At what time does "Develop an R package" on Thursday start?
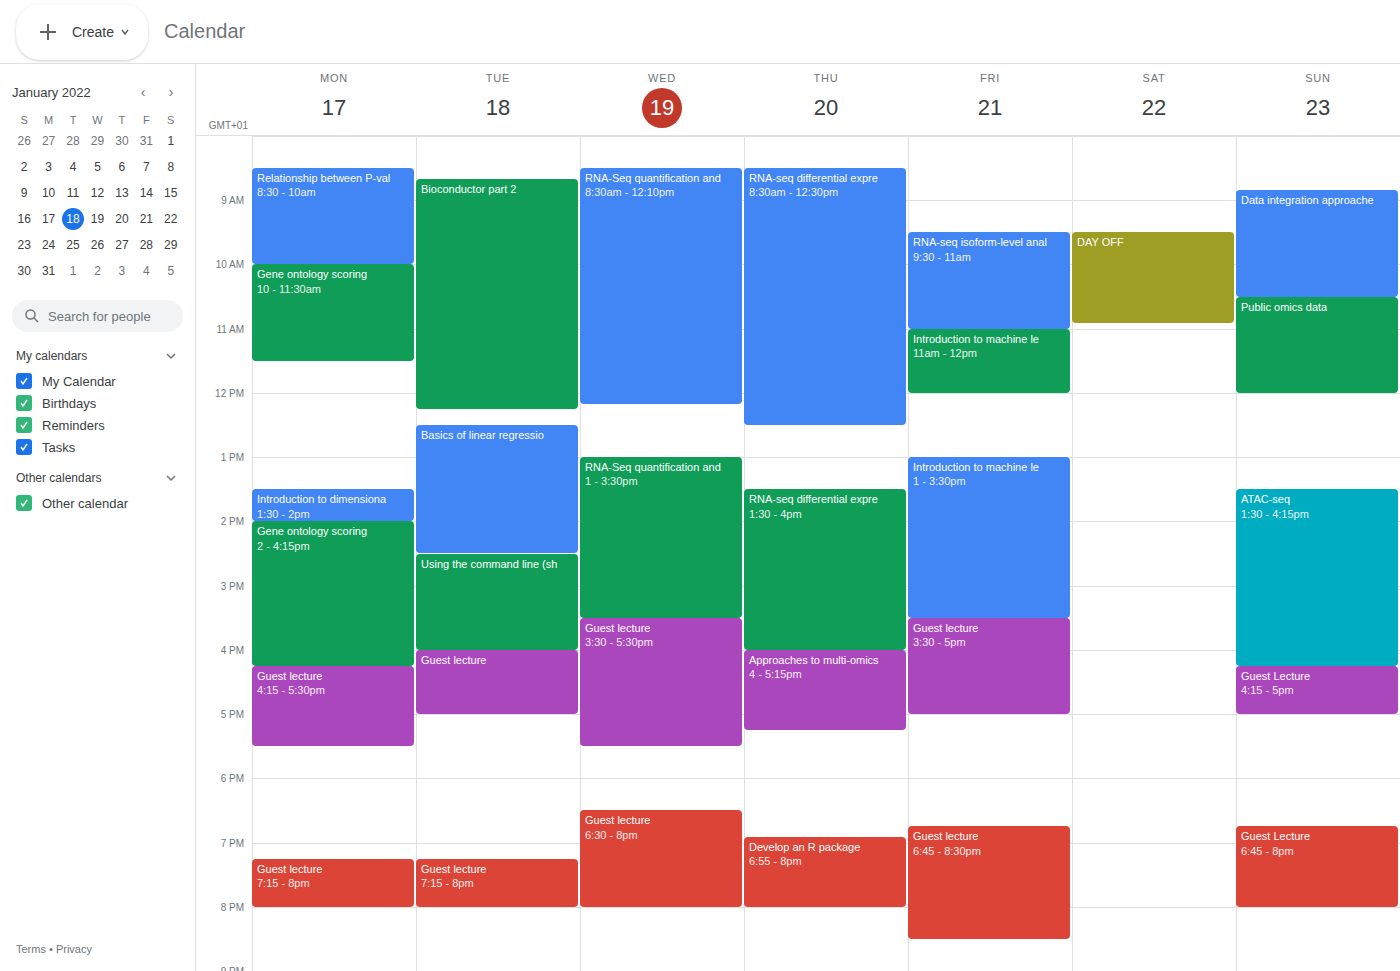
6:55 PM